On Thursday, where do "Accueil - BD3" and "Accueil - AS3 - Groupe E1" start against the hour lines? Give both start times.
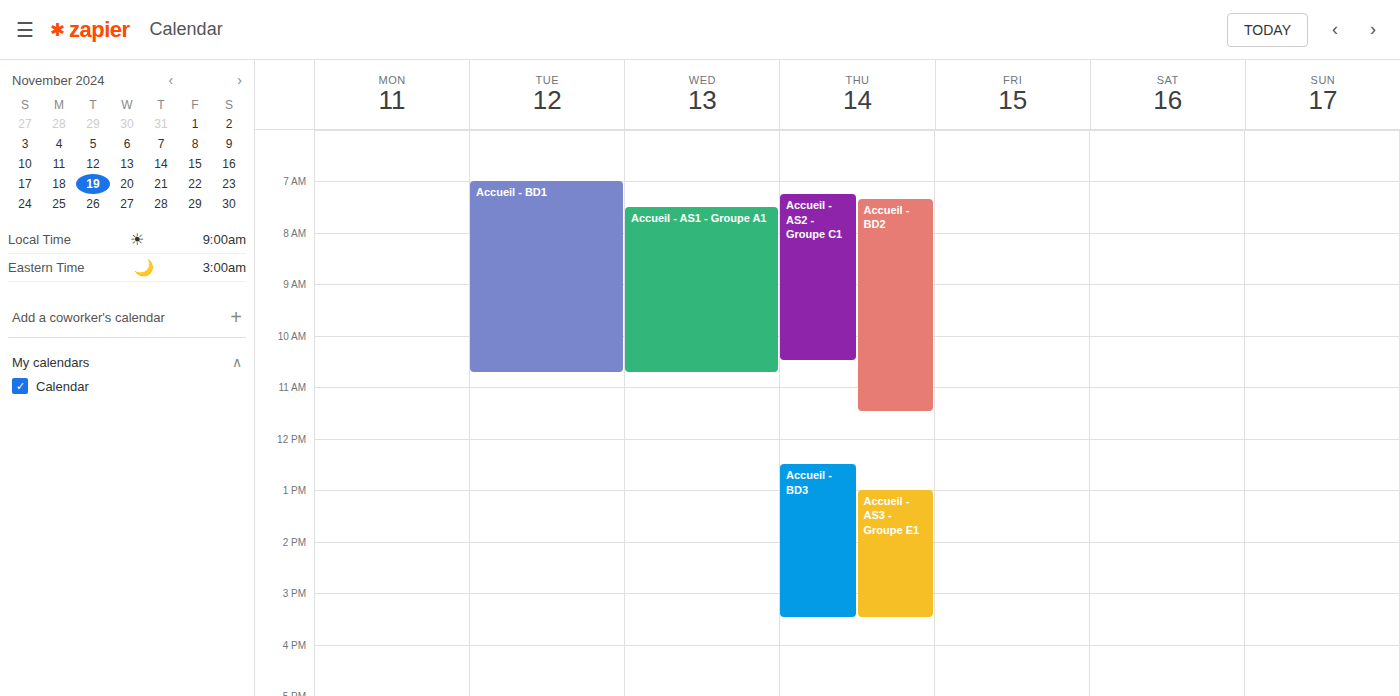
"Accueil - BD3": 12:30 PM, halfway between the 12 PM and 1 PM lines. "Accueil - AS3 - Groupe E1": 1:00 PM, exactly on the 1 PM line.